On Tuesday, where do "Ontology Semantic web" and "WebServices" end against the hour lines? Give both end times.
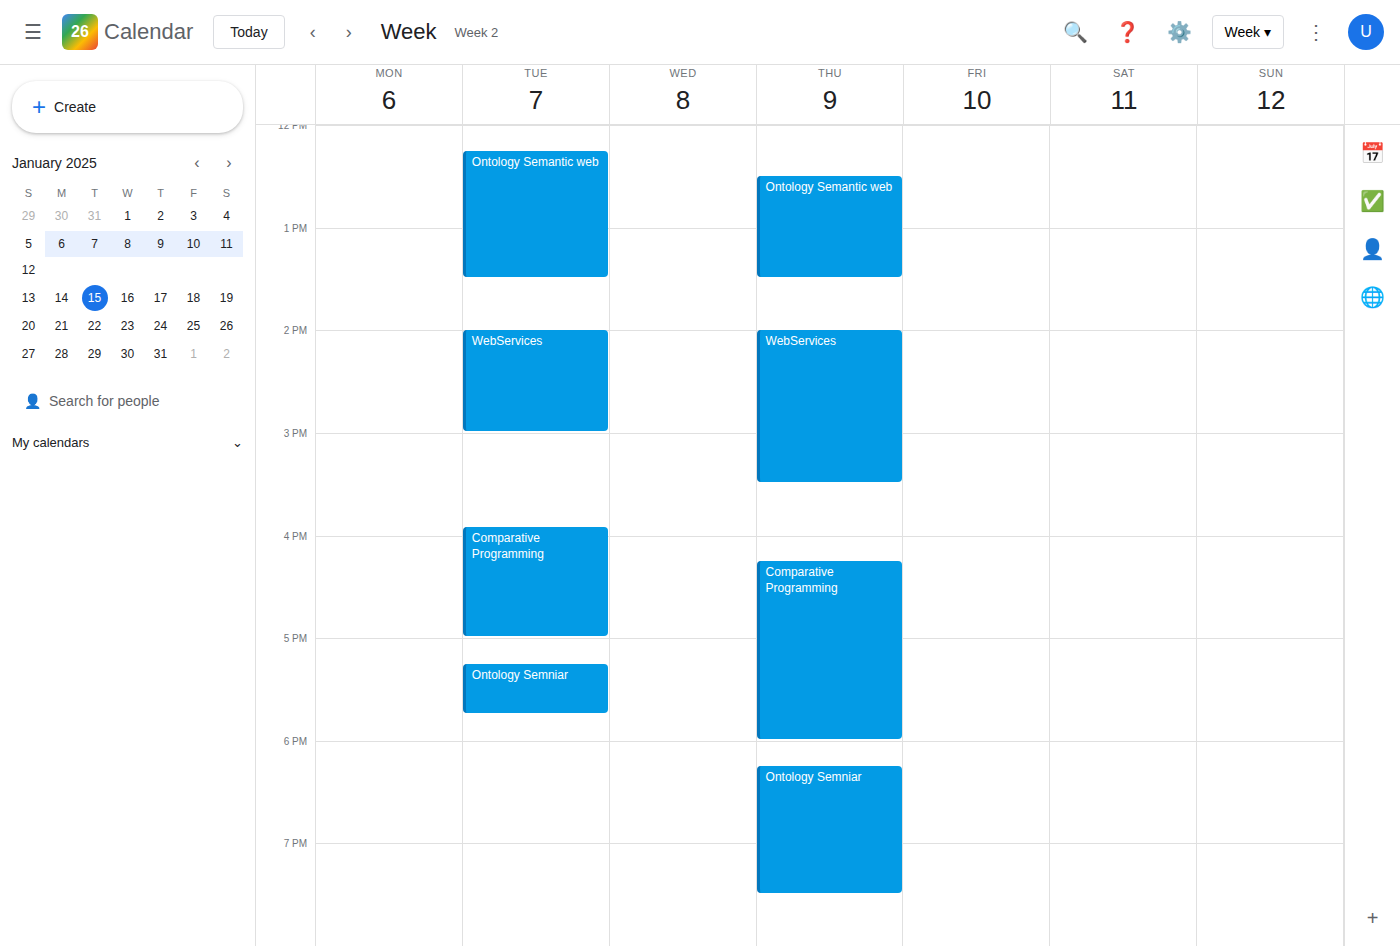
"Ontology Semantic web": 1:30 PM, halfway between the 1 PM and 2 PM lines. "WebServices": 3:00 PM, exactly on the 3 PM line.